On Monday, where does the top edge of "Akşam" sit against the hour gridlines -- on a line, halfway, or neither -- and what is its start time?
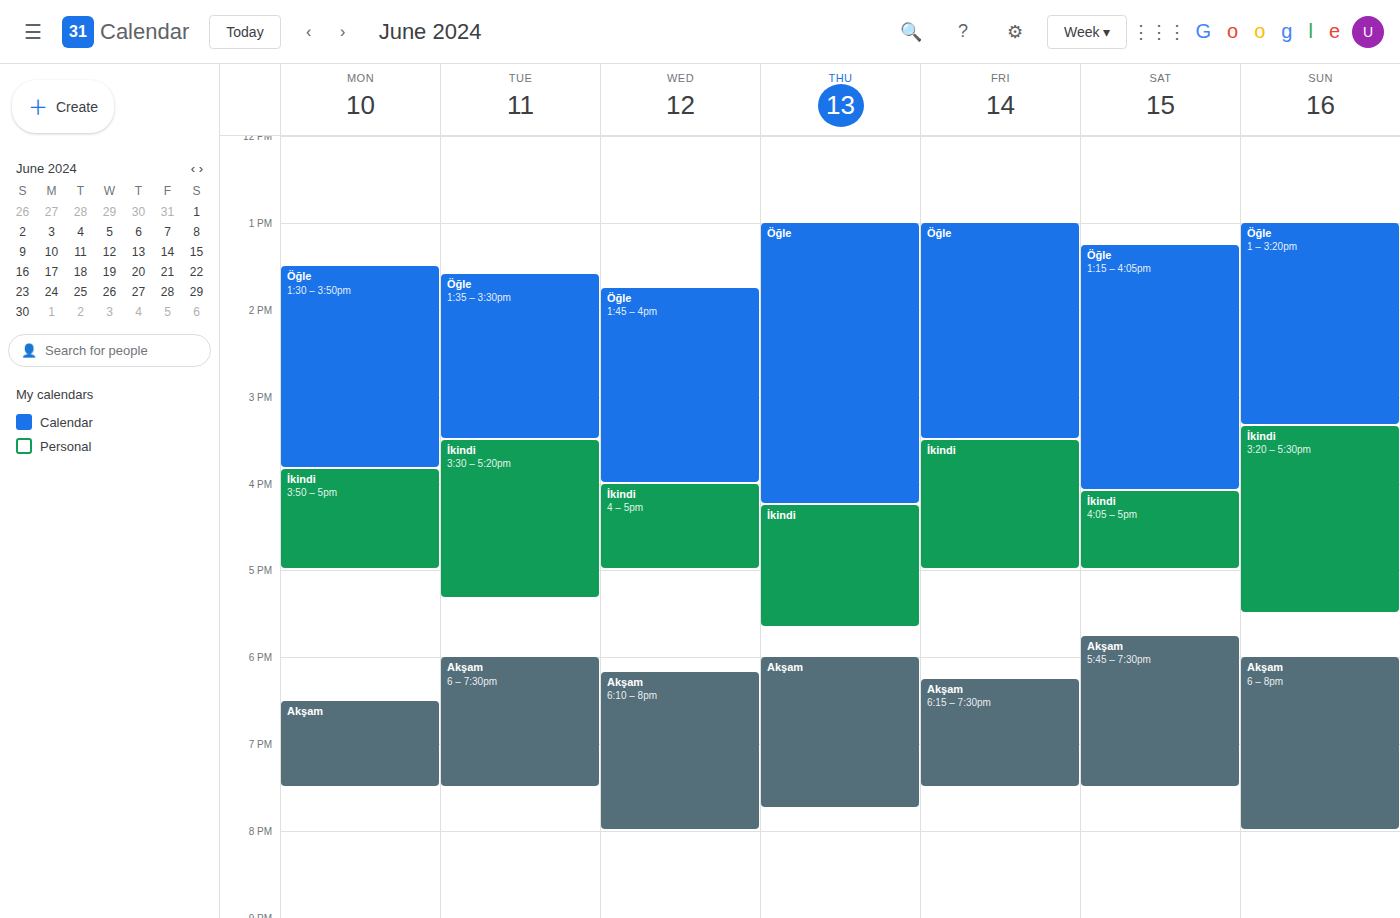
6:30 PM -- halfway between the 6 PM and 7 PM lines.